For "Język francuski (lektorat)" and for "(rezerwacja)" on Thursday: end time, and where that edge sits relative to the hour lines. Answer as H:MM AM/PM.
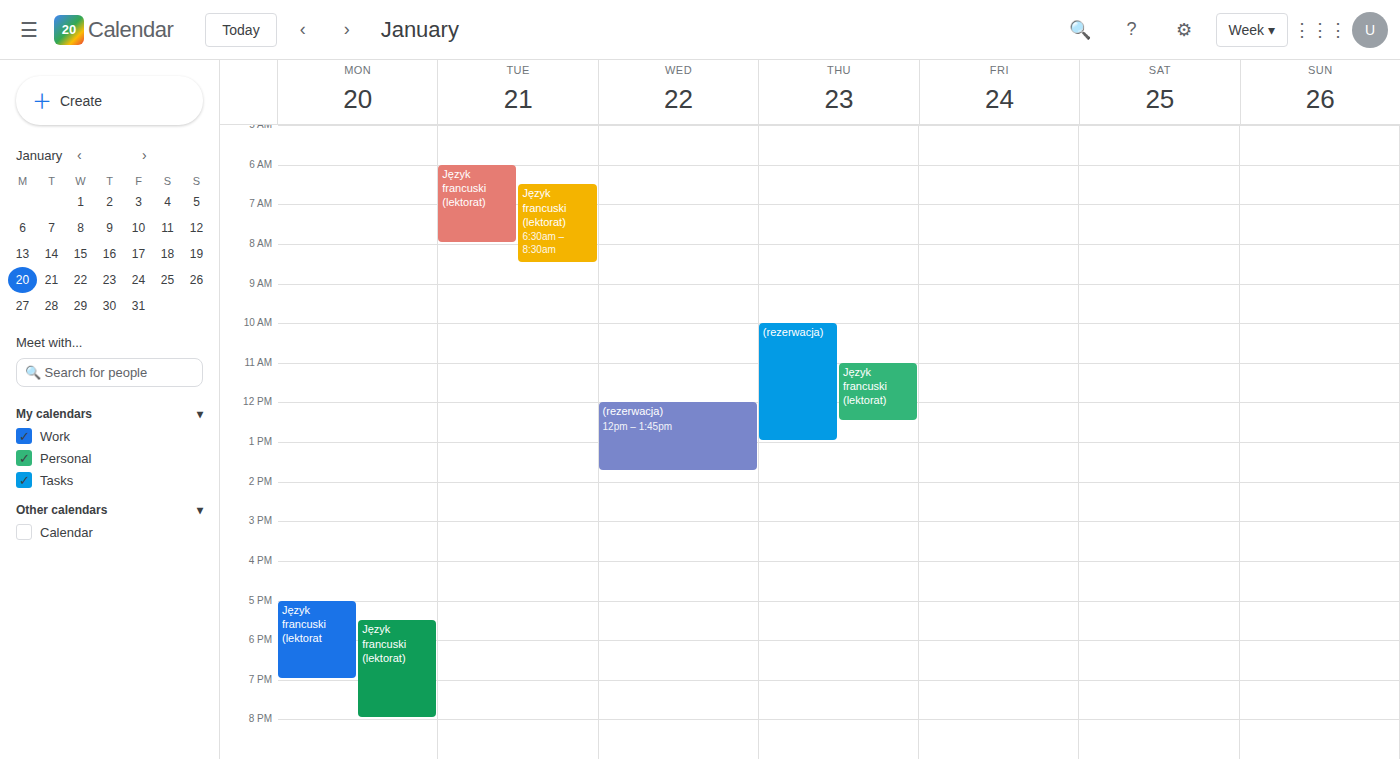
"Język francuski (lektorat)": 12:30 PM, halfway between the 12 PM and 1 PM lines. "(rezerwacja)": 1:00 PM, exactly on the 1 PM line.